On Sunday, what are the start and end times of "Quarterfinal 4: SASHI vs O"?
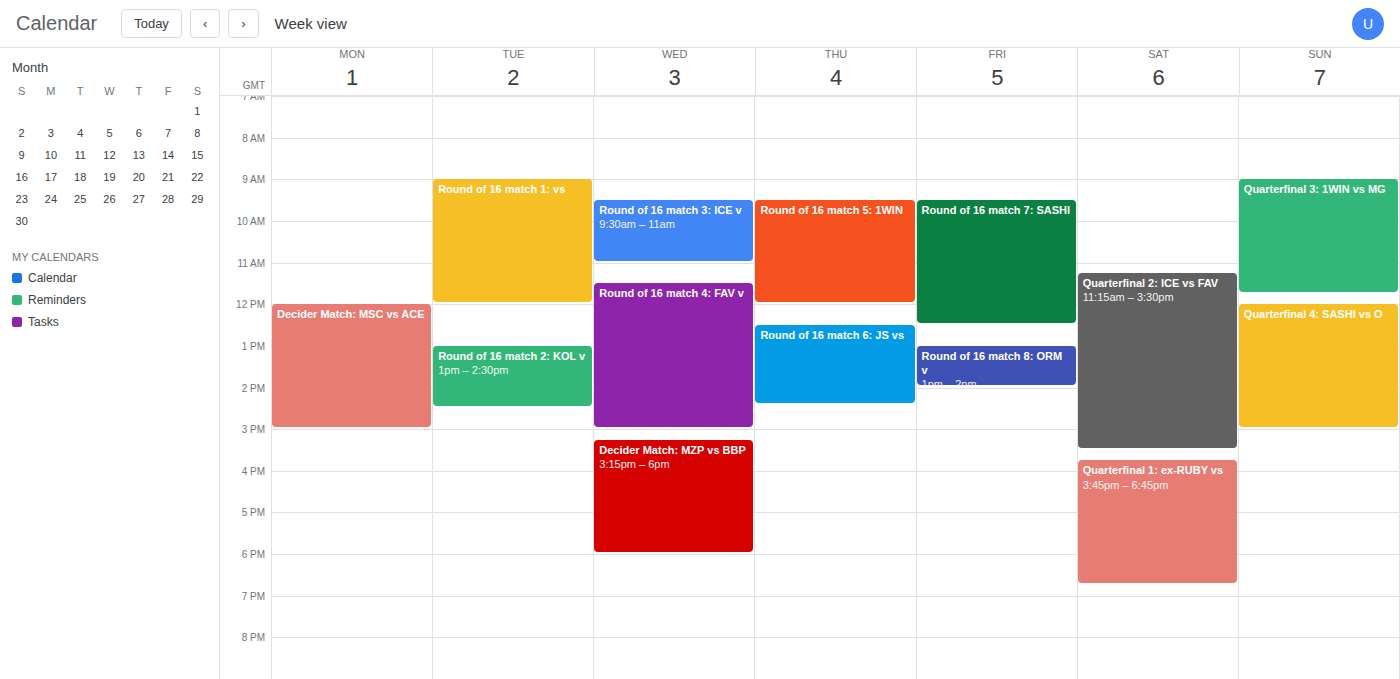
12:00 PM to 3:00 PM